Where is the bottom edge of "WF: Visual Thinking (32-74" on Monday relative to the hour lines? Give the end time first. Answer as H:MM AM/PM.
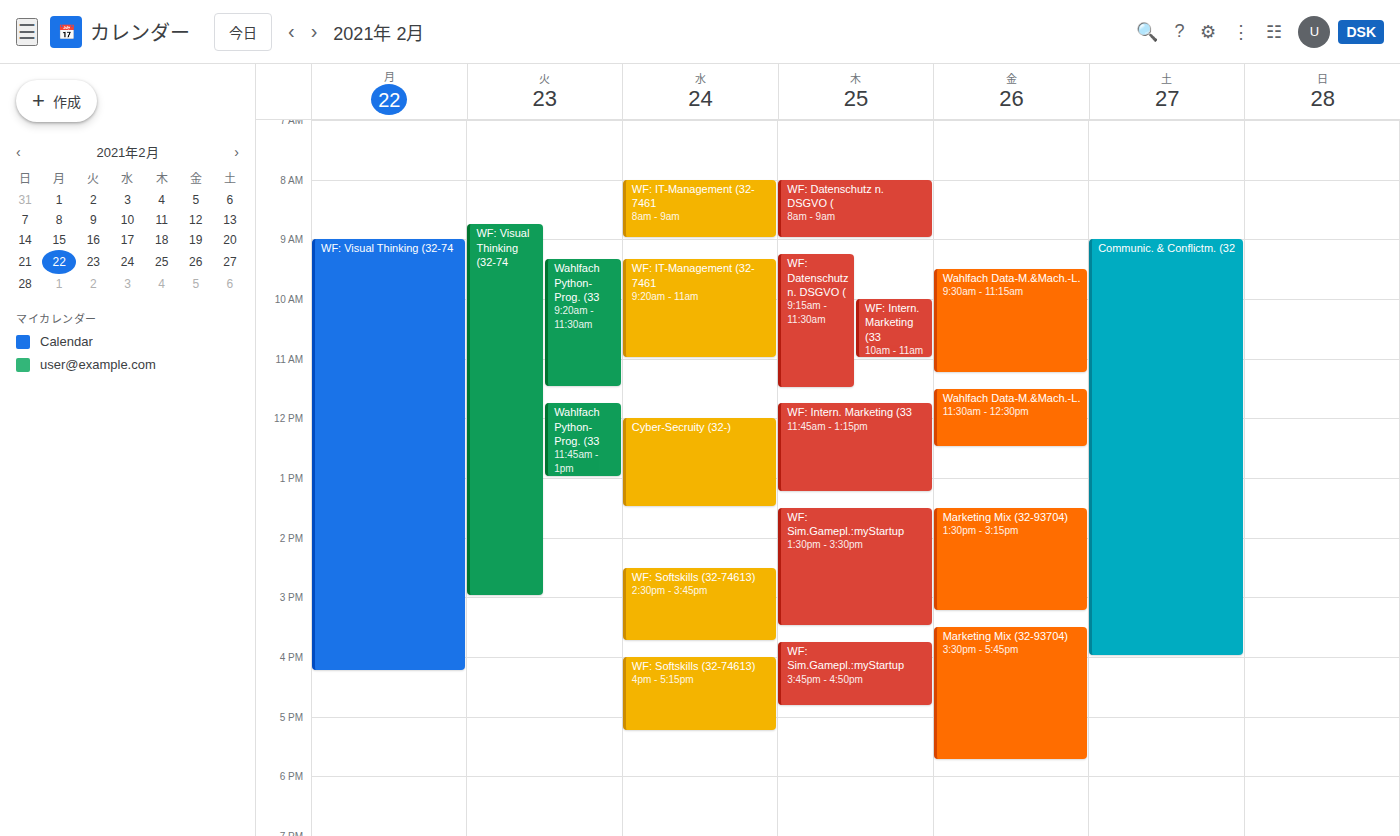
4:15 PM -- neither: a quarter of the way from the 4 PM line to the 5 PM line.